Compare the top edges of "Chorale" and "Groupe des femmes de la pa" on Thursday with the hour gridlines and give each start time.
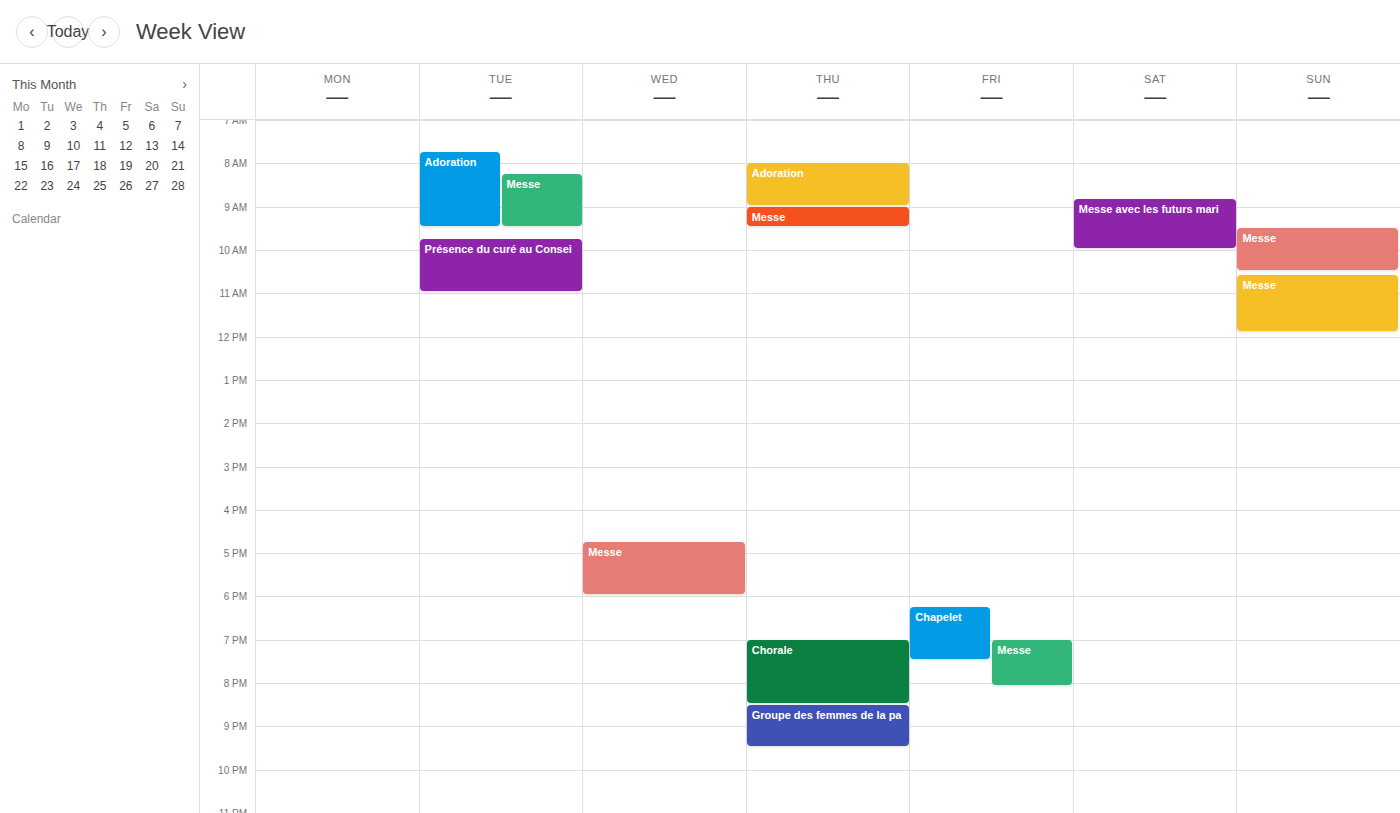
"Chorale": 7:00 PM, exactly on the 7 PM line. "Groupe des femmes de la pa": 8:30 PM, halfway between the 8 PM and 9 PM lines.